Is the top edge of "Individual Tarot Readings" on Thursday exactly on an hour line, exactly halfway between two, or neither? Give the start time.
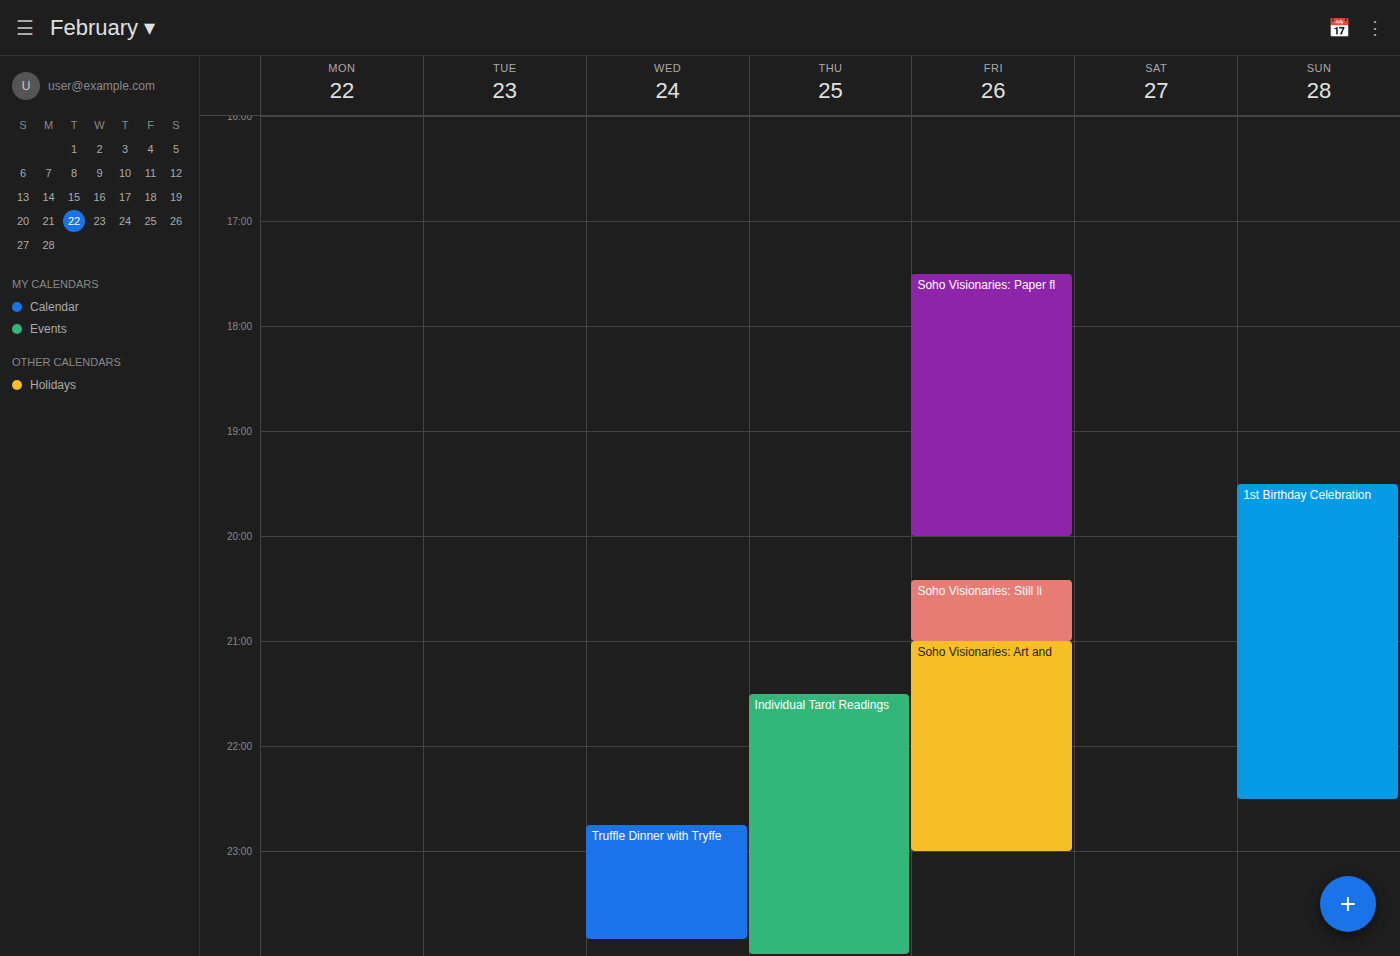
9:30 PM -- halfway between the 9 PM and 10 PM lines.